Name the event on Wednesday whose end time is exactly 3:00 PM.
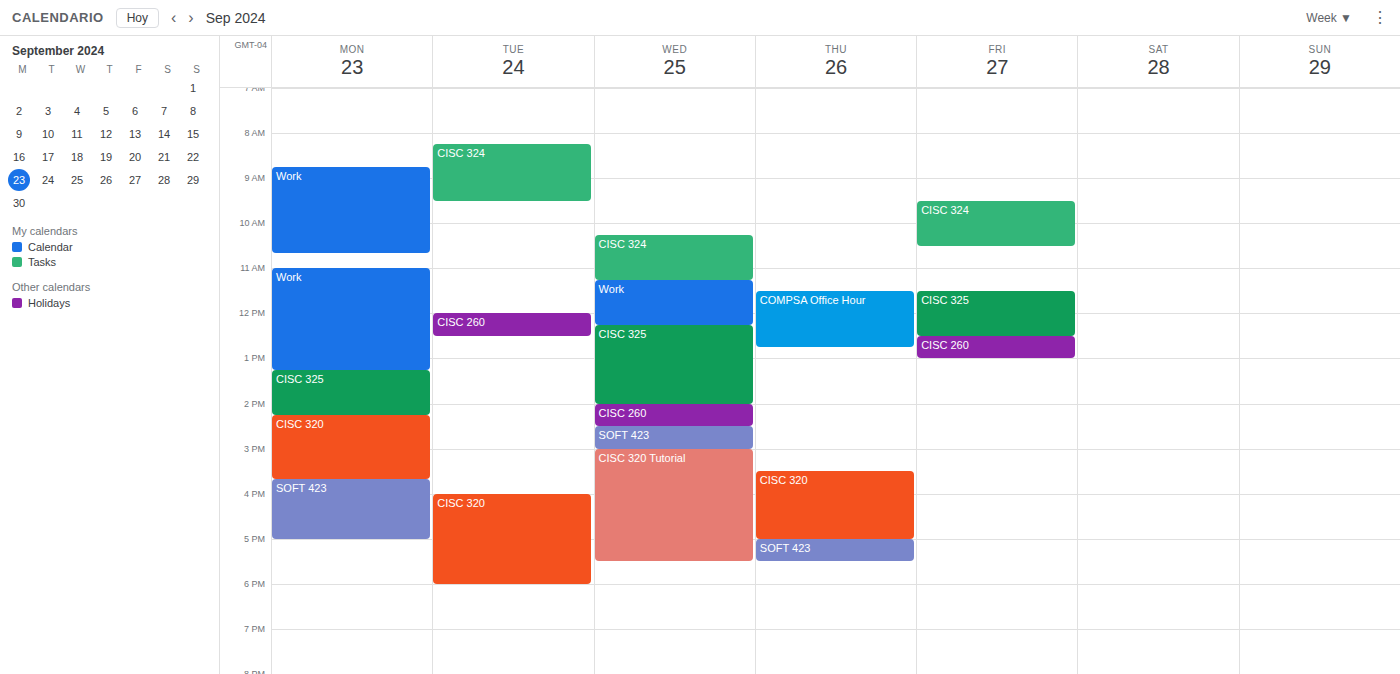
"SOFT 423"